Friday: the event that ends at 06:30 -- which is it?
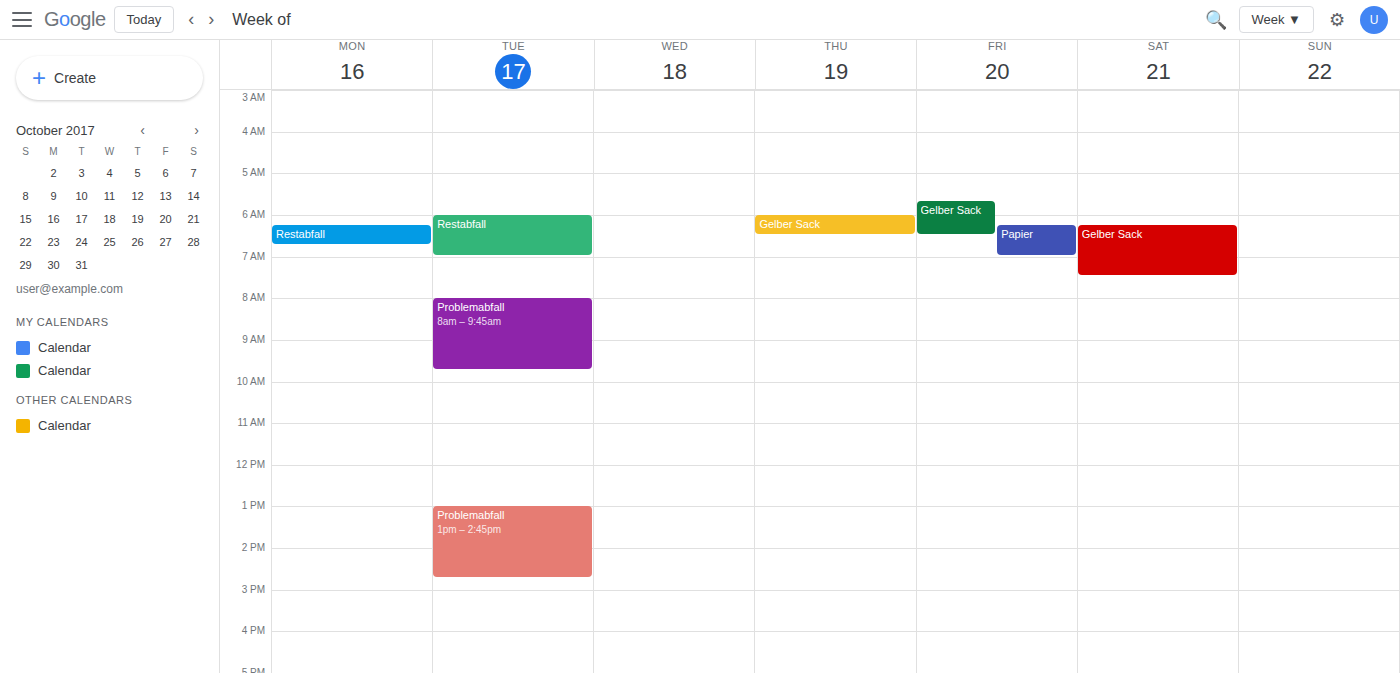
"Gelber Sack"